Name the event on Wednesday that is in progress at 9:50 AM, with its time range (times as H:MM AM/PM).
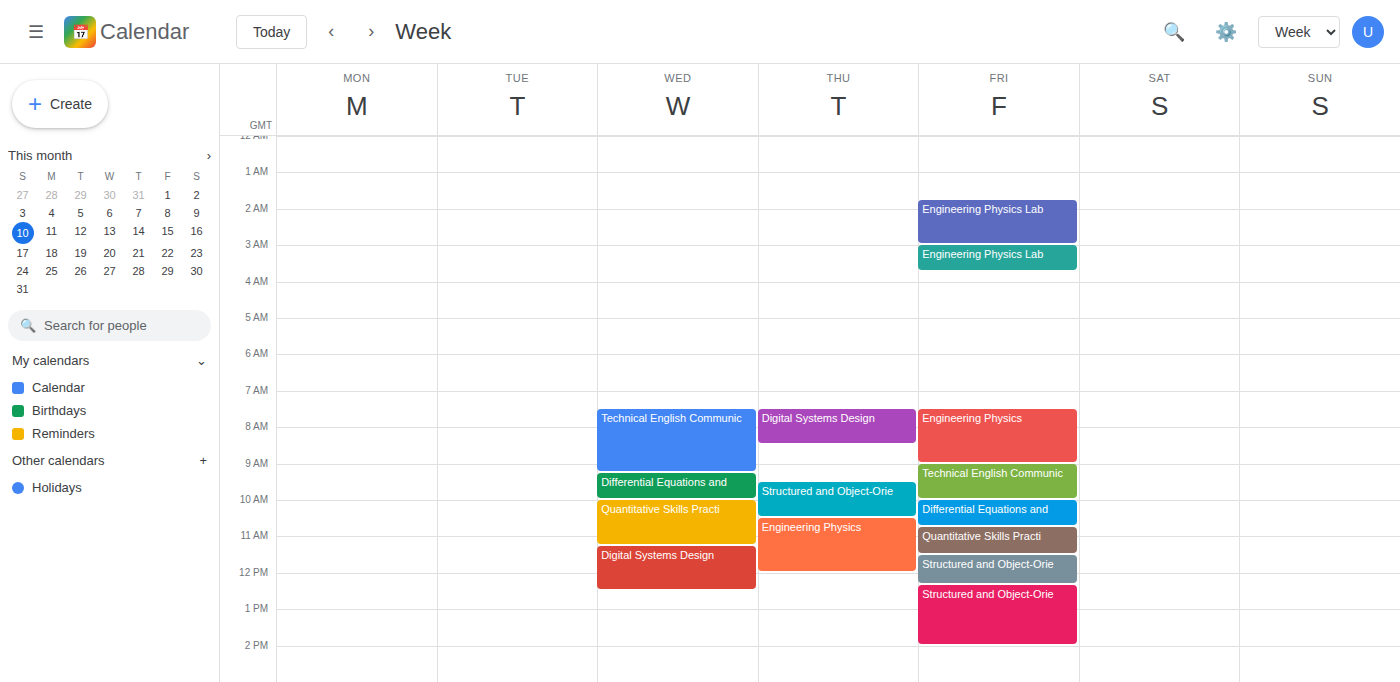
"Differential Equations and", 9:15 AM to 10:00 AM